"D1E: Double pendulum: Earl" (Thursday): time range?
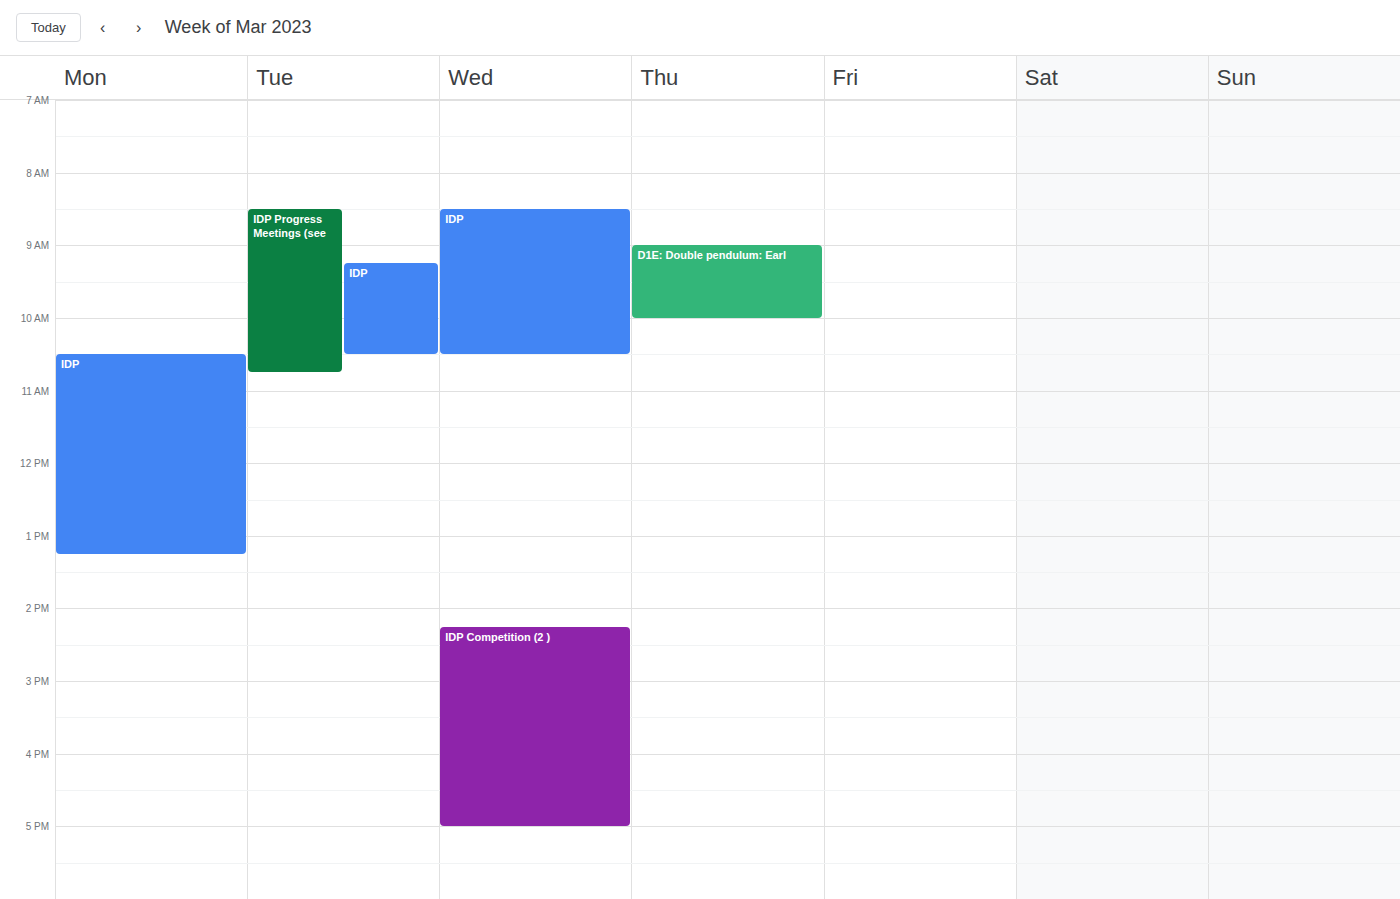
9:00 AM to 10:00 AM